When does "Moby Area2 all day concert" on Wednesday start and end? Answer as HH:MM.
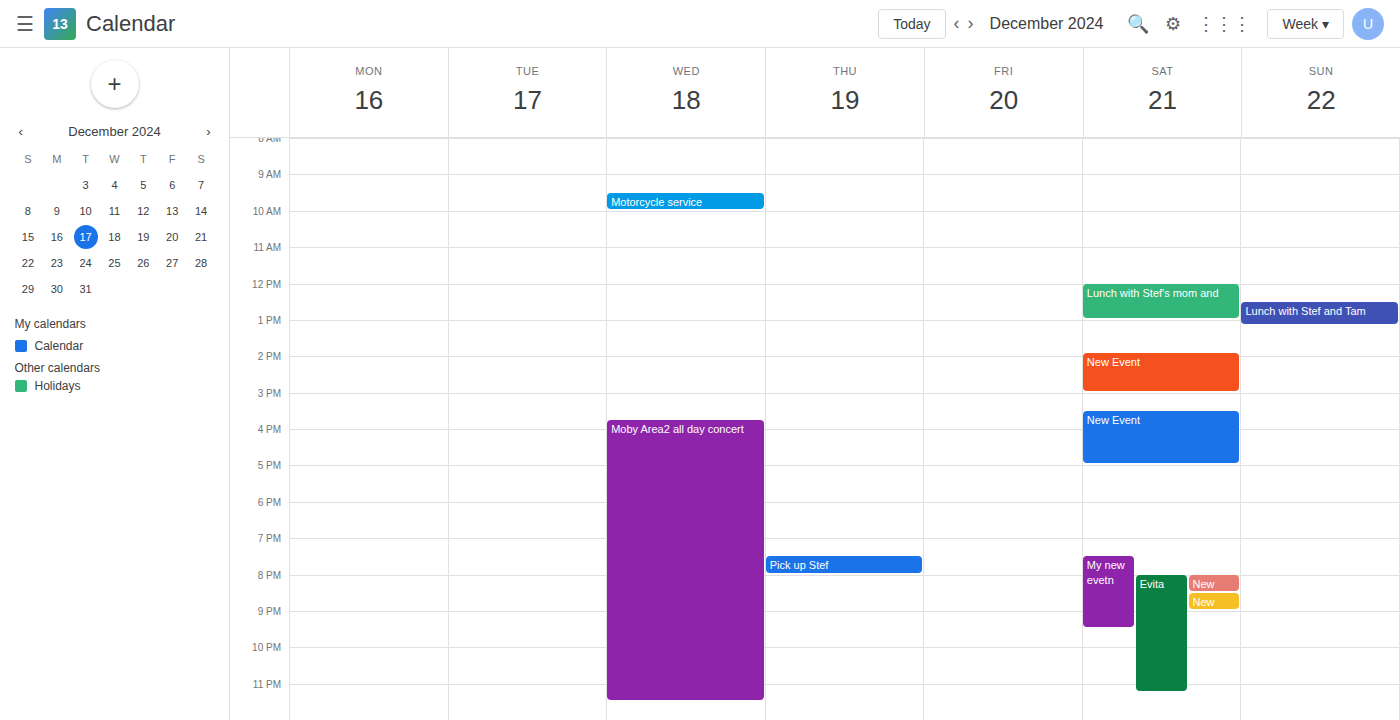
15:45 to 23:30